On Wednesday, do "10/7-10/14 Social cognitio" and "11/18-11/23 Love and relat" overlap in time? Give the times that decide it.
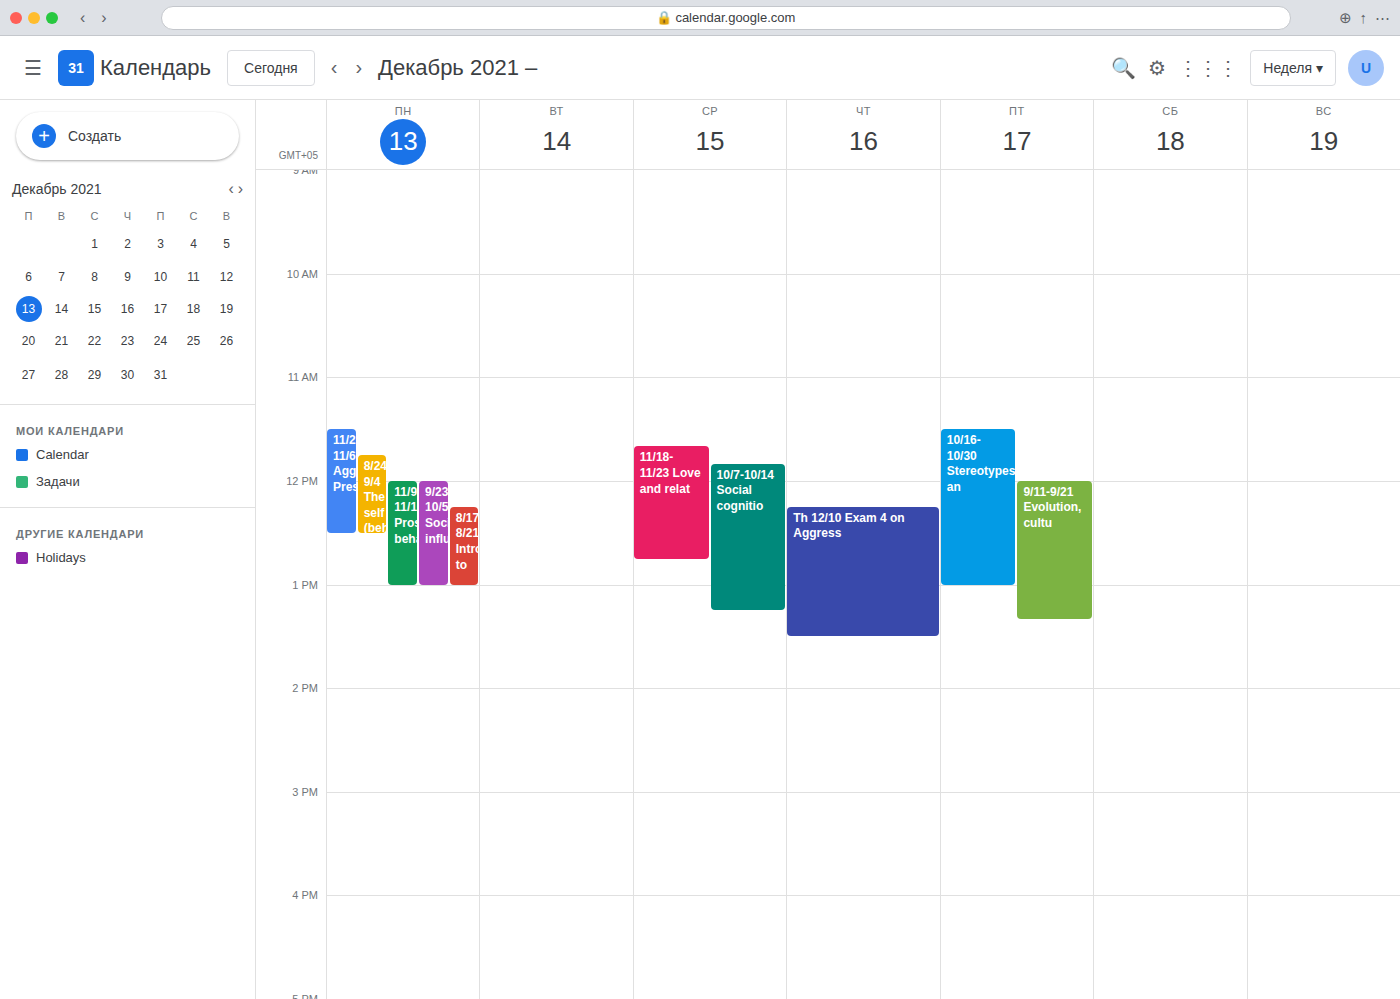
"10/7-10/14 Social cognitio" starts at 11:50 AM, before "11/18-11/23 Love and relat" ends at 12:45 PM -- they overlap.